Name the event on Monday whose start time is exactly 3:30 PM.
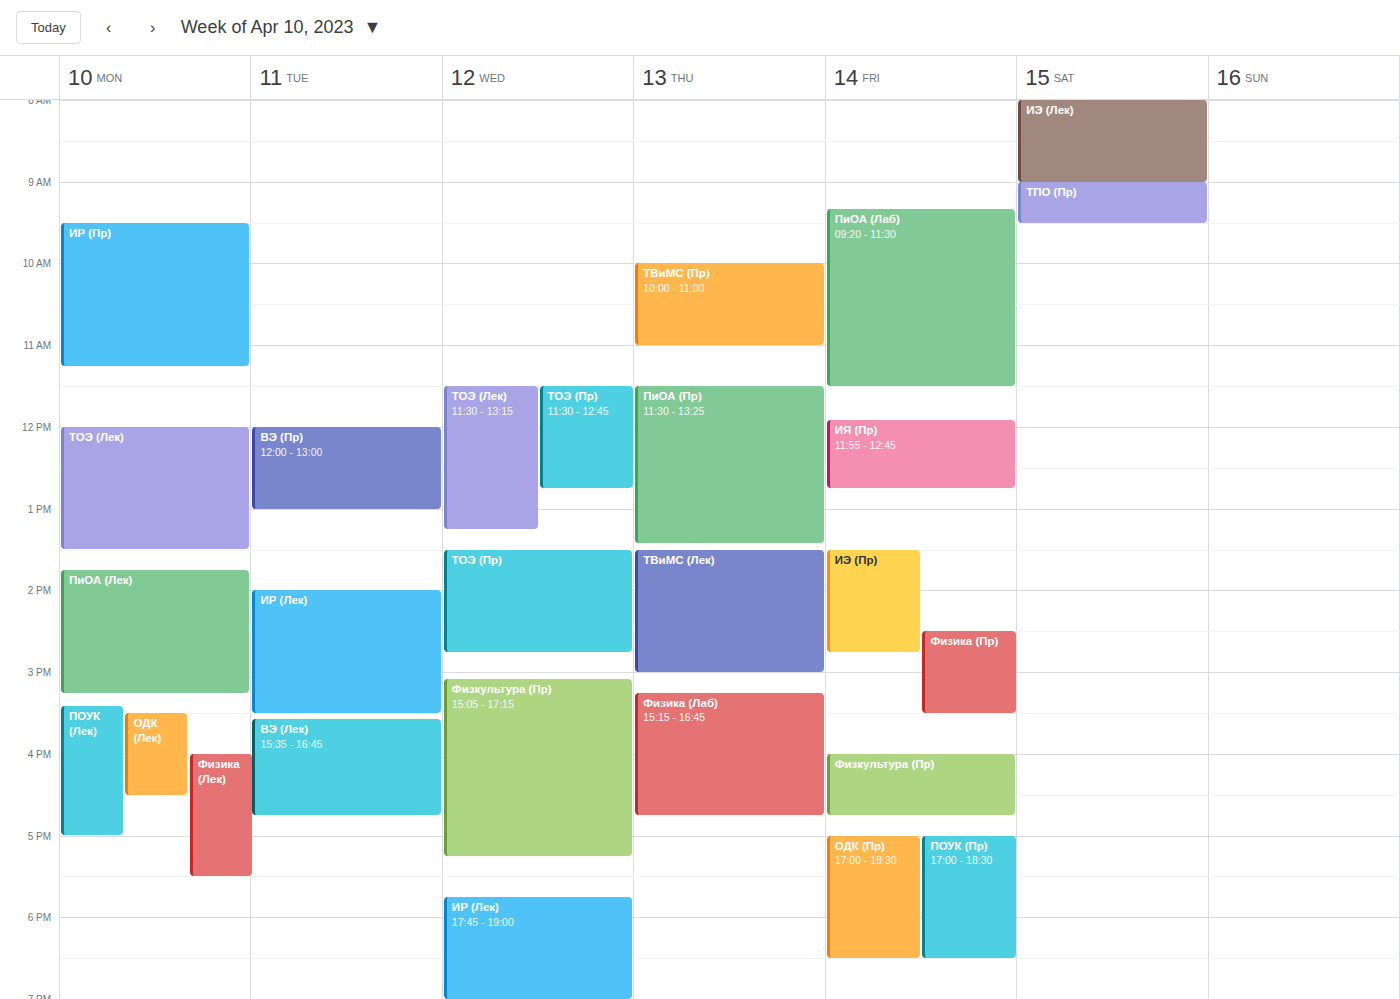
"ОДК (Лек)"